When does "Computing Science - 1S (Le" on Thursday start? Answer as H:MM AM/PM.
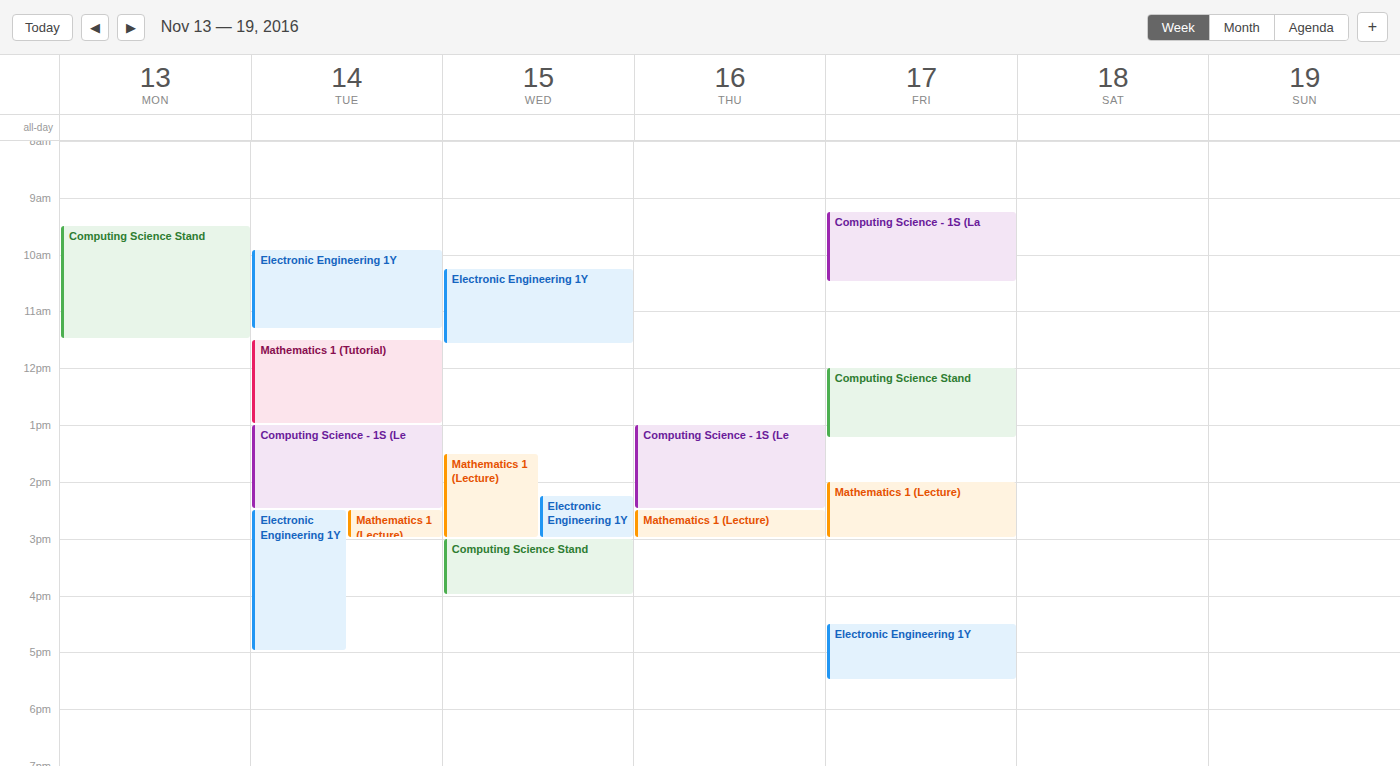
1:00 PM